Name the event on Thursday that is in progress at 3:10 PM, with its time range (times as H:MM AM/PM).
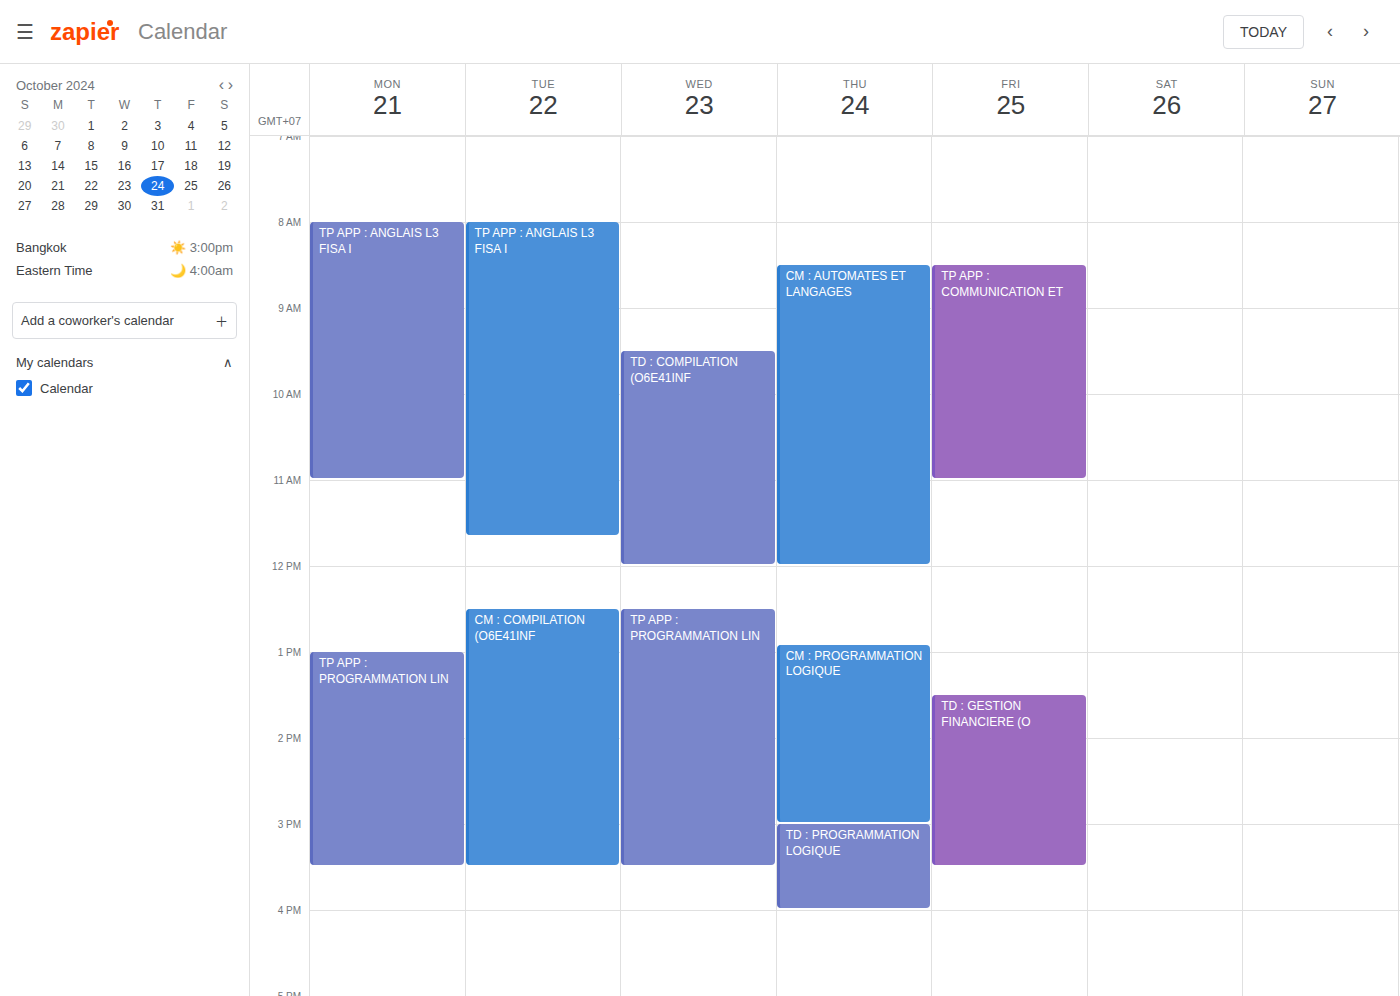
"TD : PROGRAMMATION LOGIQUE", 3:00 PM to 4:00 PM